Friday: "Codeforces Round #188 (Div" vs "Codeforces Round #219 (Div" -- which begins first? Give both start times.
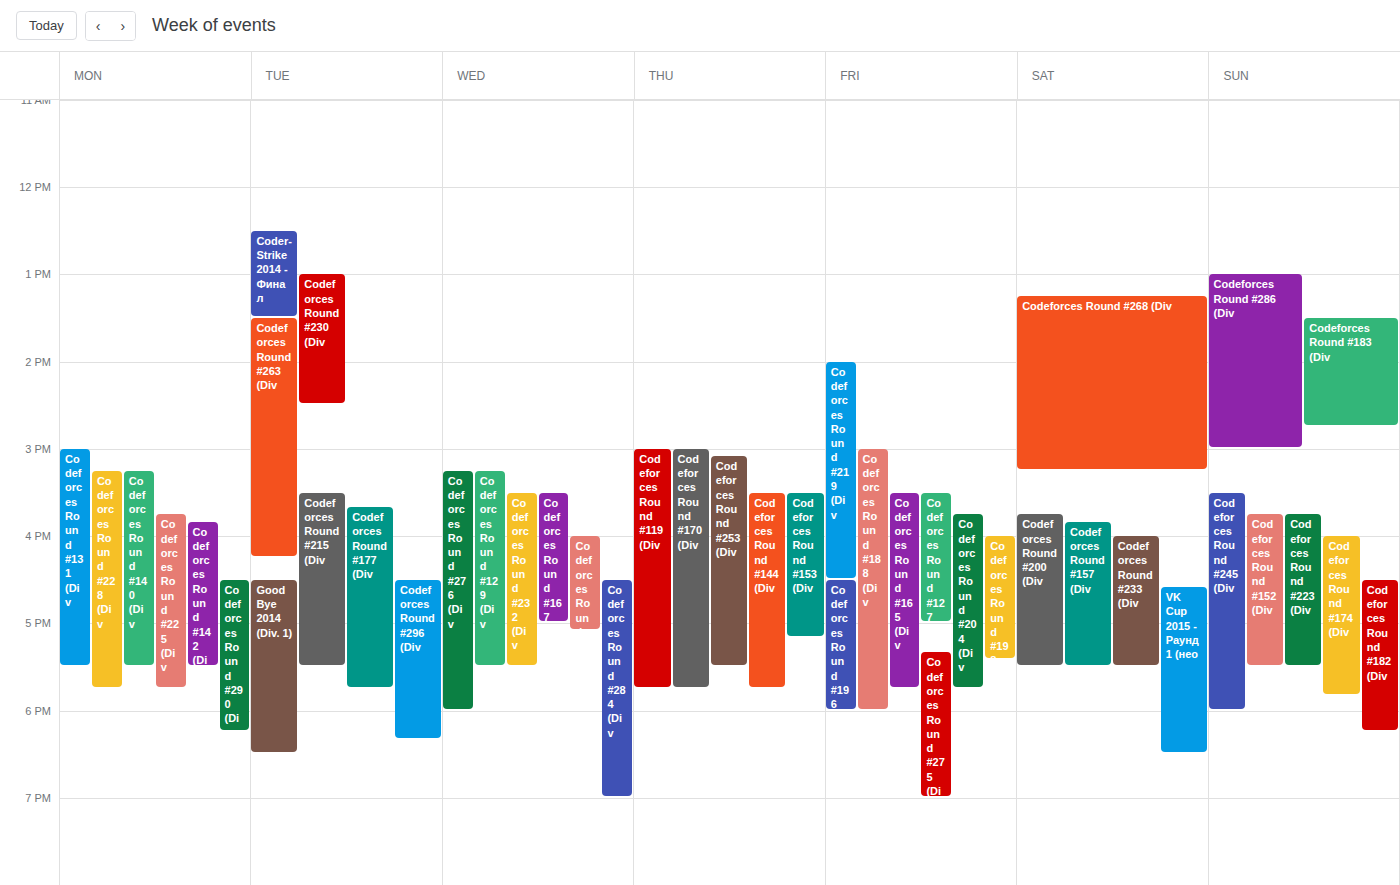
"Codeforces Round #219 (Div" 14:00; "Codeforces Round #188 (Div" 15:00.